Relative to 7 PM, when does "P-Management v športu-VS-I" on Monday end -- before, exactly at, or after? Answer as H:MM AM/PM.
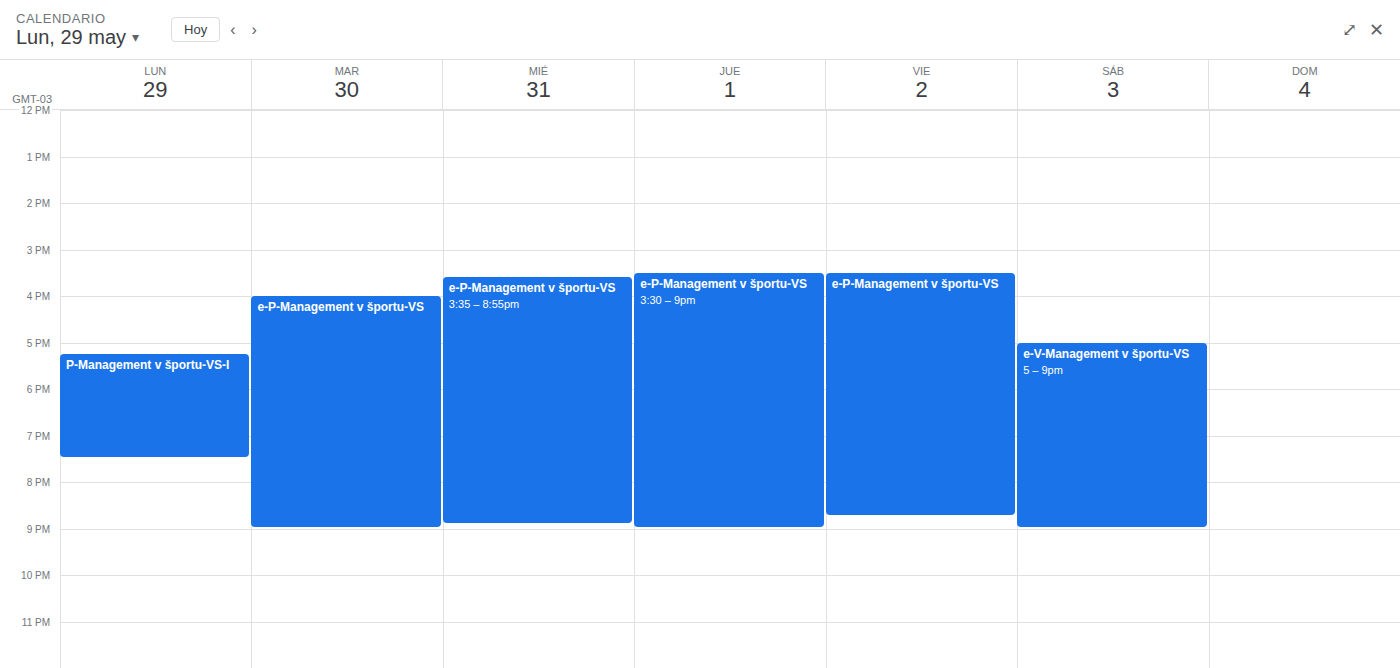
7:30 PM -- after 7 PM, 30 minutes below the 7 PM line.